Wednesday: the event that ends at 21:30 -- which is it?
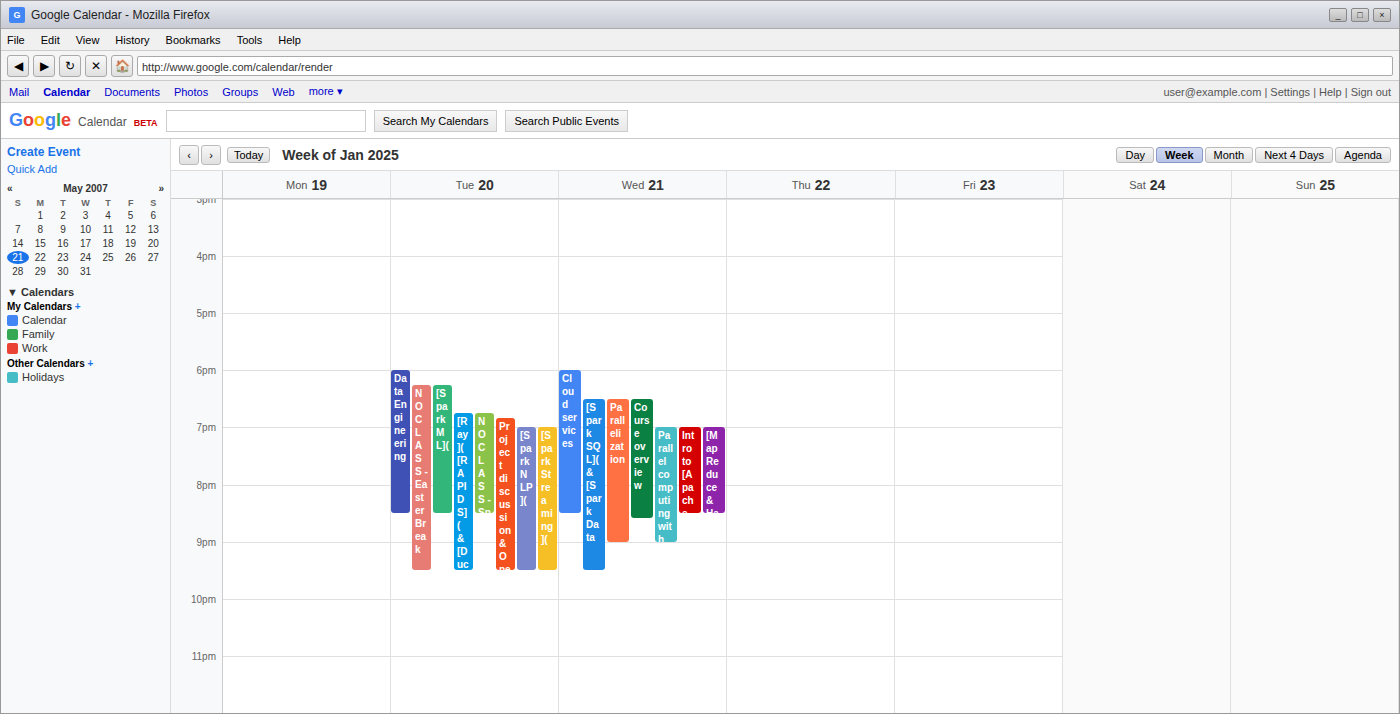
"[Spark SQL]( & [Spark Data"